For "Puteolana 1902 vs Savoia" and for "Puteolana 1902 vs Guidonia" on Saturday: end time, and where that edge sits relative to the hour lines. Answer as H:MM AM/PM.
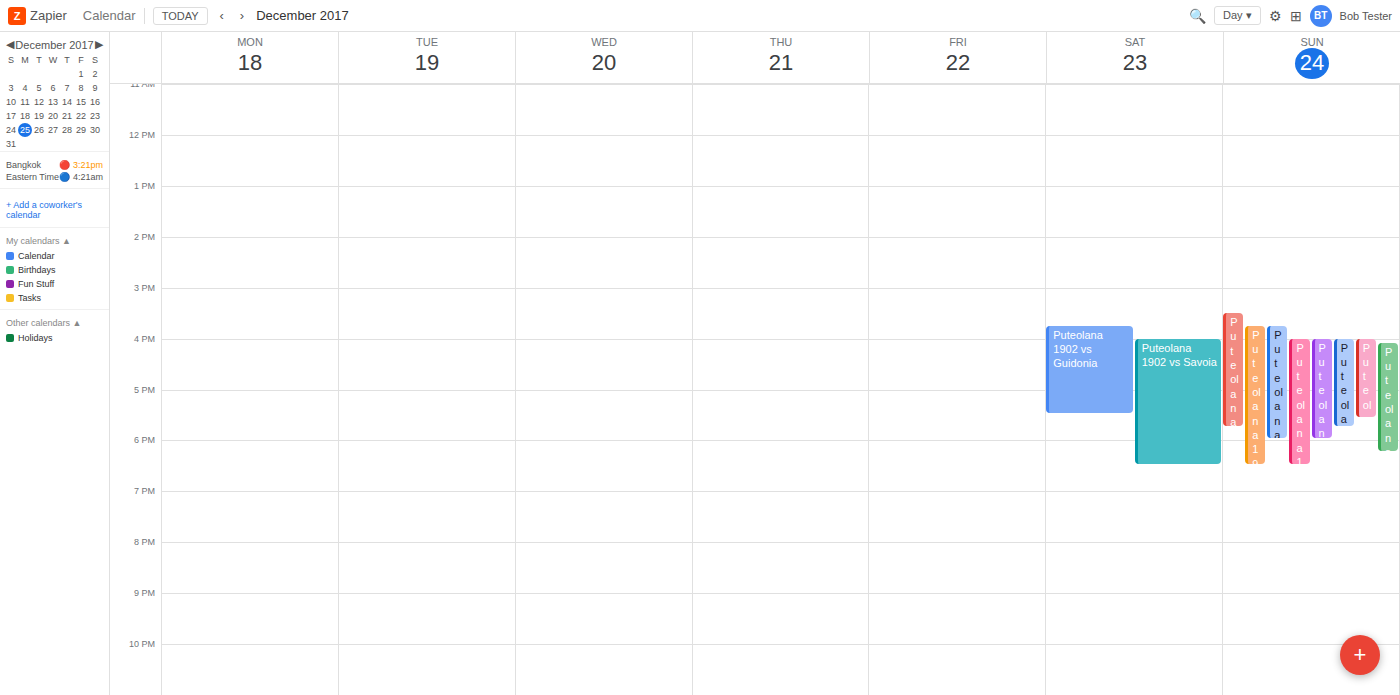
"Puteolana 1902 vs Savoia": 6:30 PM, halfway between the 6 PM and 7 PM lines. "Puteolana 1902 vs Guidonia": 5:30 PM, halfway between the 5 PM and 6 PM lines.